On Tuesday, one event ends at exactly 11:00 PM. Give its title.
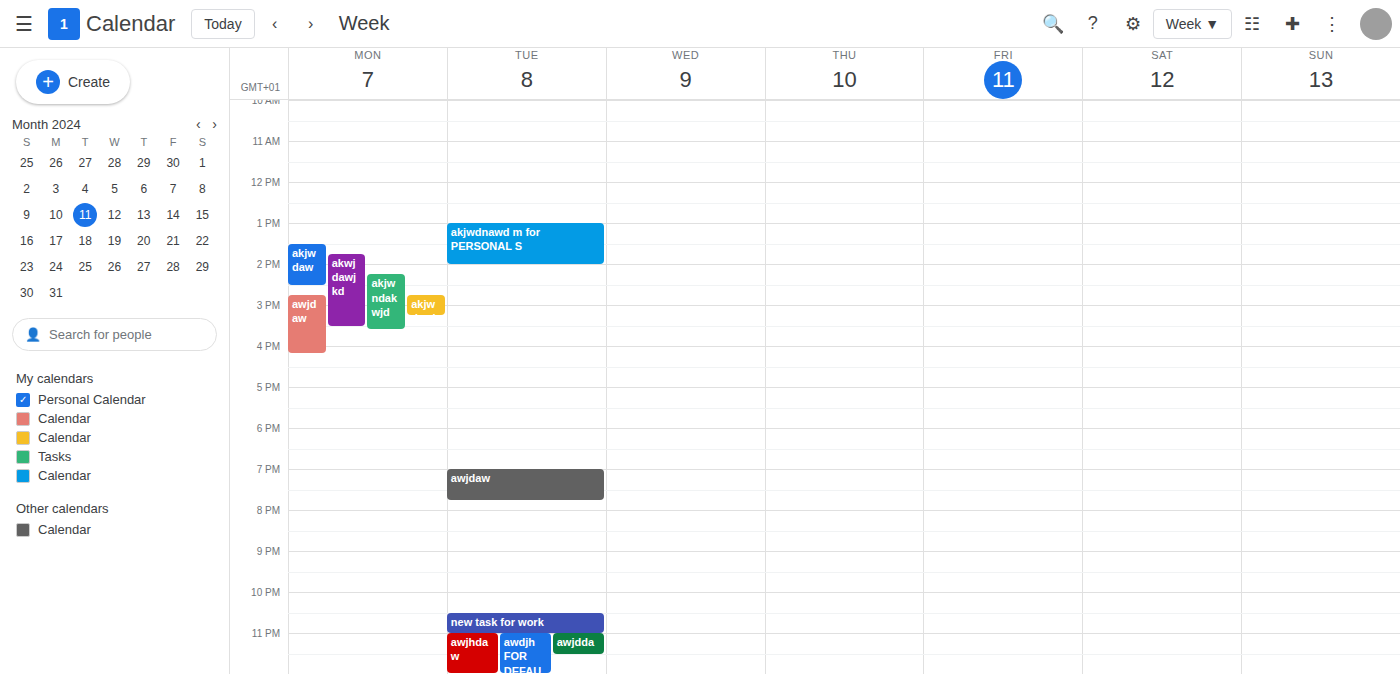
"new task for work"